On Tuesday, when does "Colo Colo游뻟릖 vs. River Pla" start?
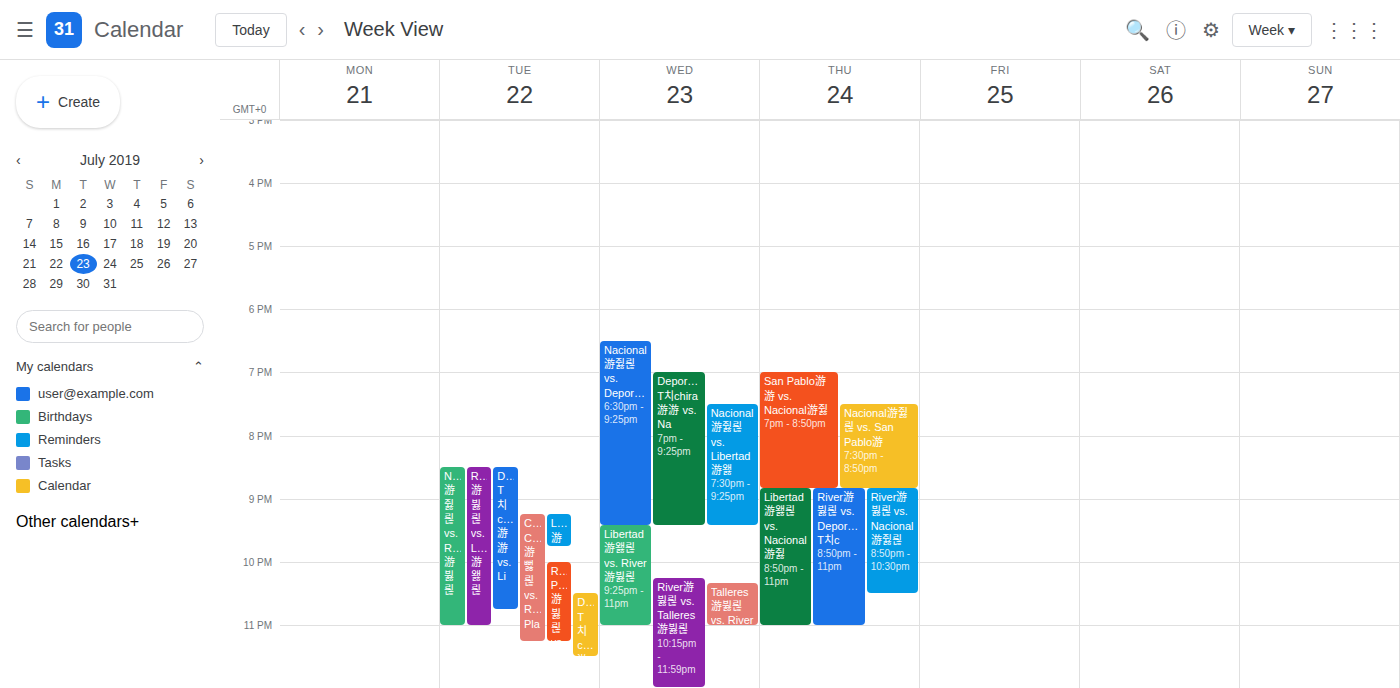
21:15